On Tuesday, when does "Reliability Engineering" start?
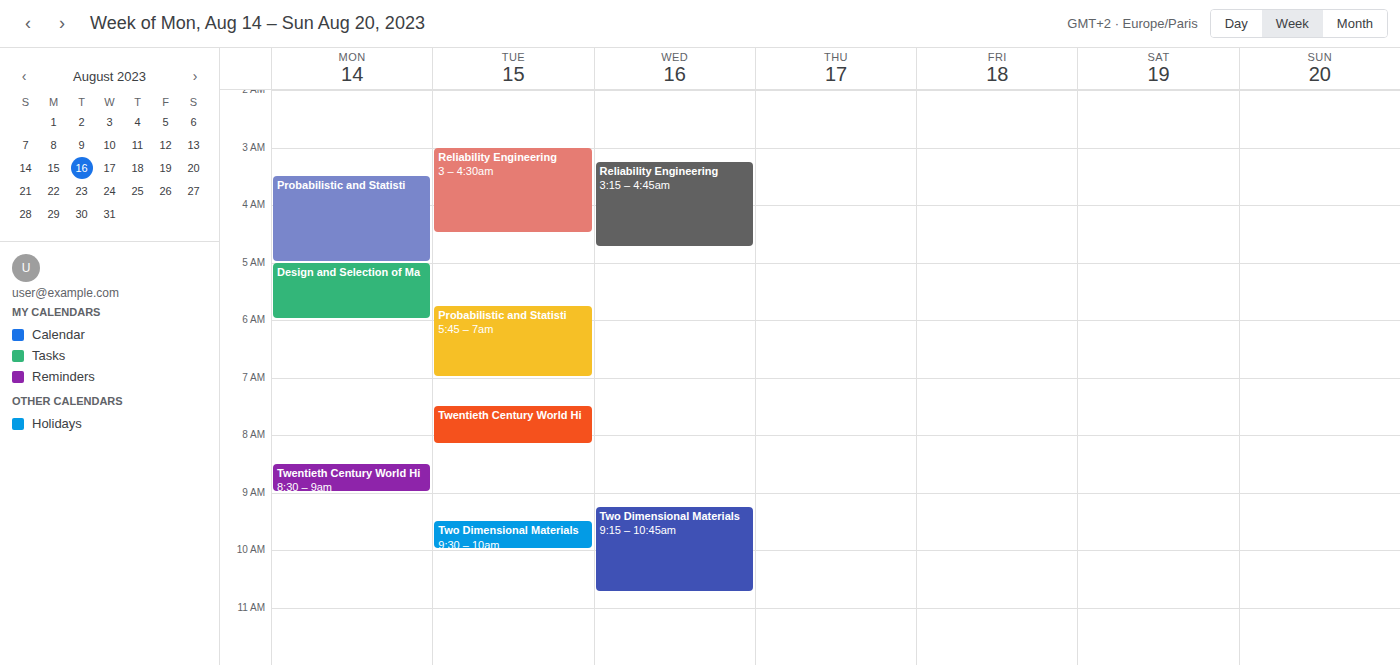
3:00 AM